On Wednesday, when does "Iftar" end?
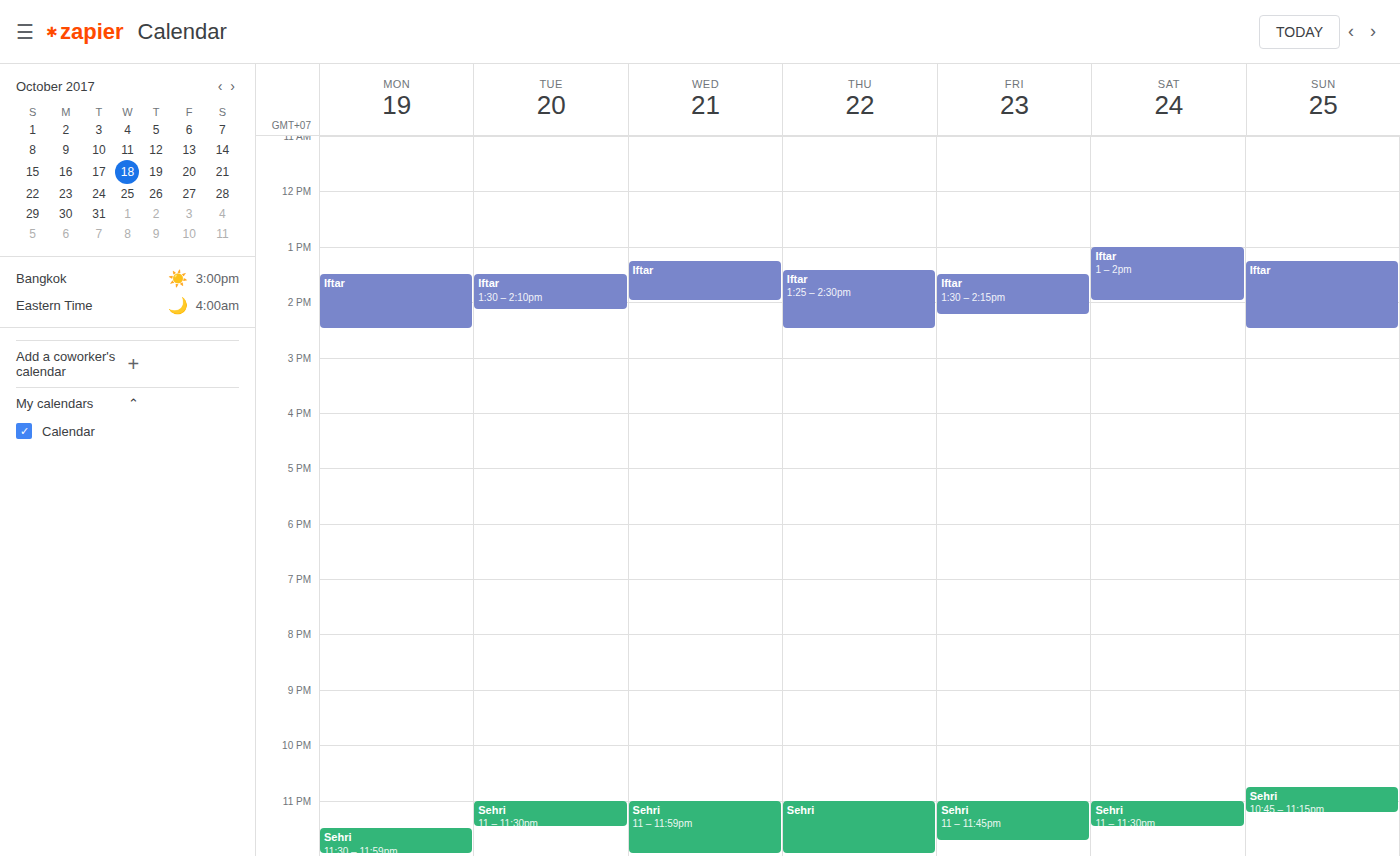
2:00 PM